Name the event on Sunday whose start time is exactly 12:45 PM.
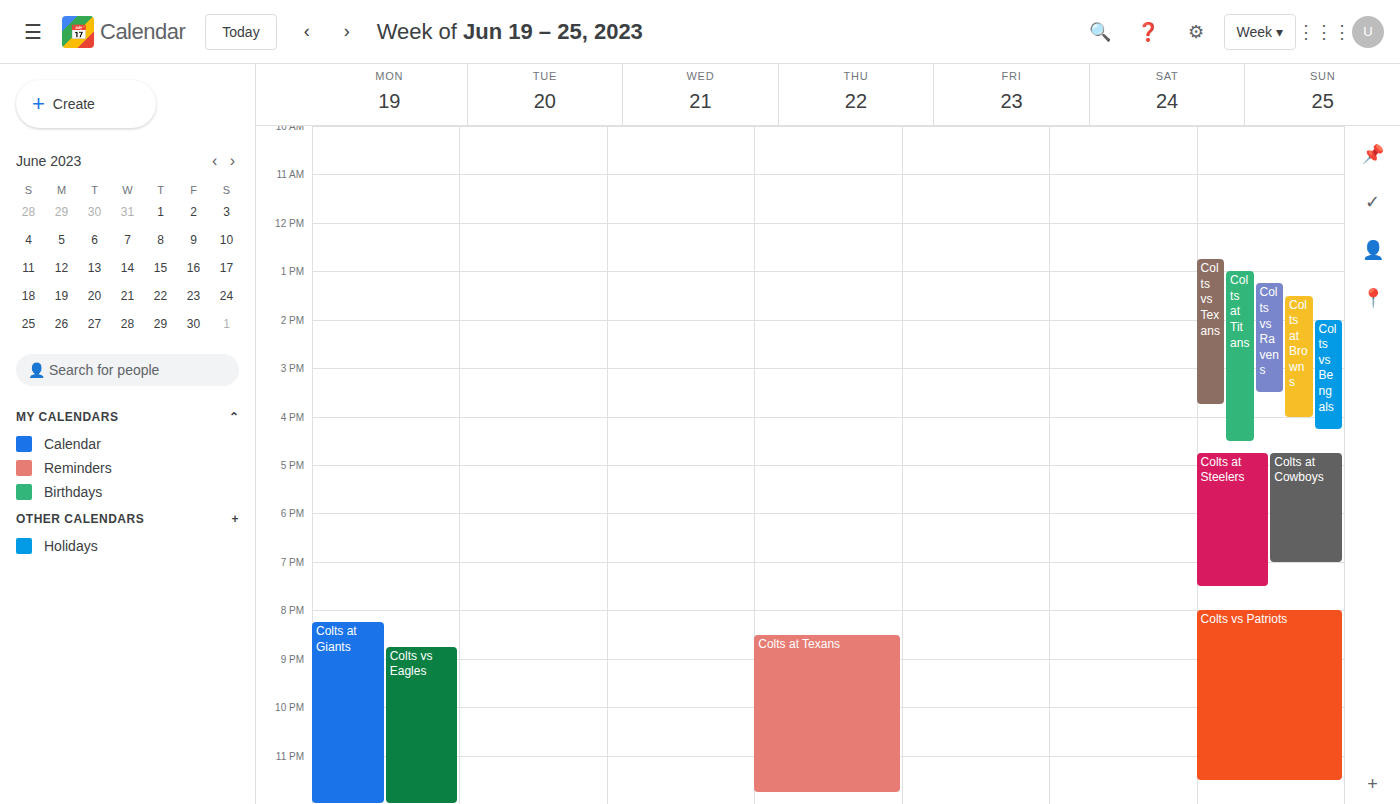
"Colts vs Texans"